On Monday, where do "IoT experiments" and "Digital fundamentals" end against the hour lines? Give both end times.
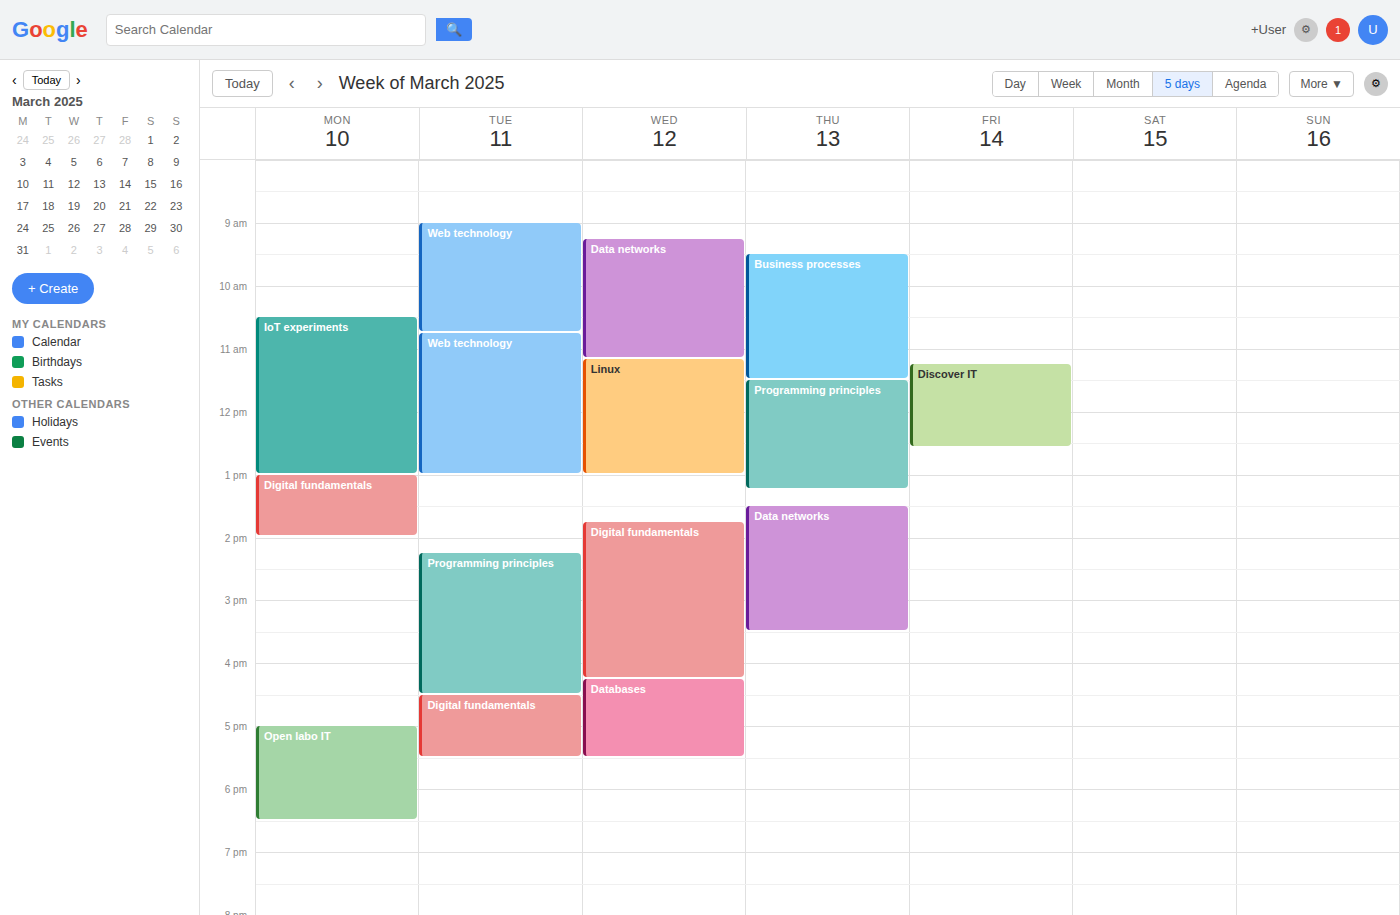
"IoT experiments": 1:00 PM, exactly on the 1 PM line. "Digital fundamentals": 2:00 PM, exactly on the 2 PM line.